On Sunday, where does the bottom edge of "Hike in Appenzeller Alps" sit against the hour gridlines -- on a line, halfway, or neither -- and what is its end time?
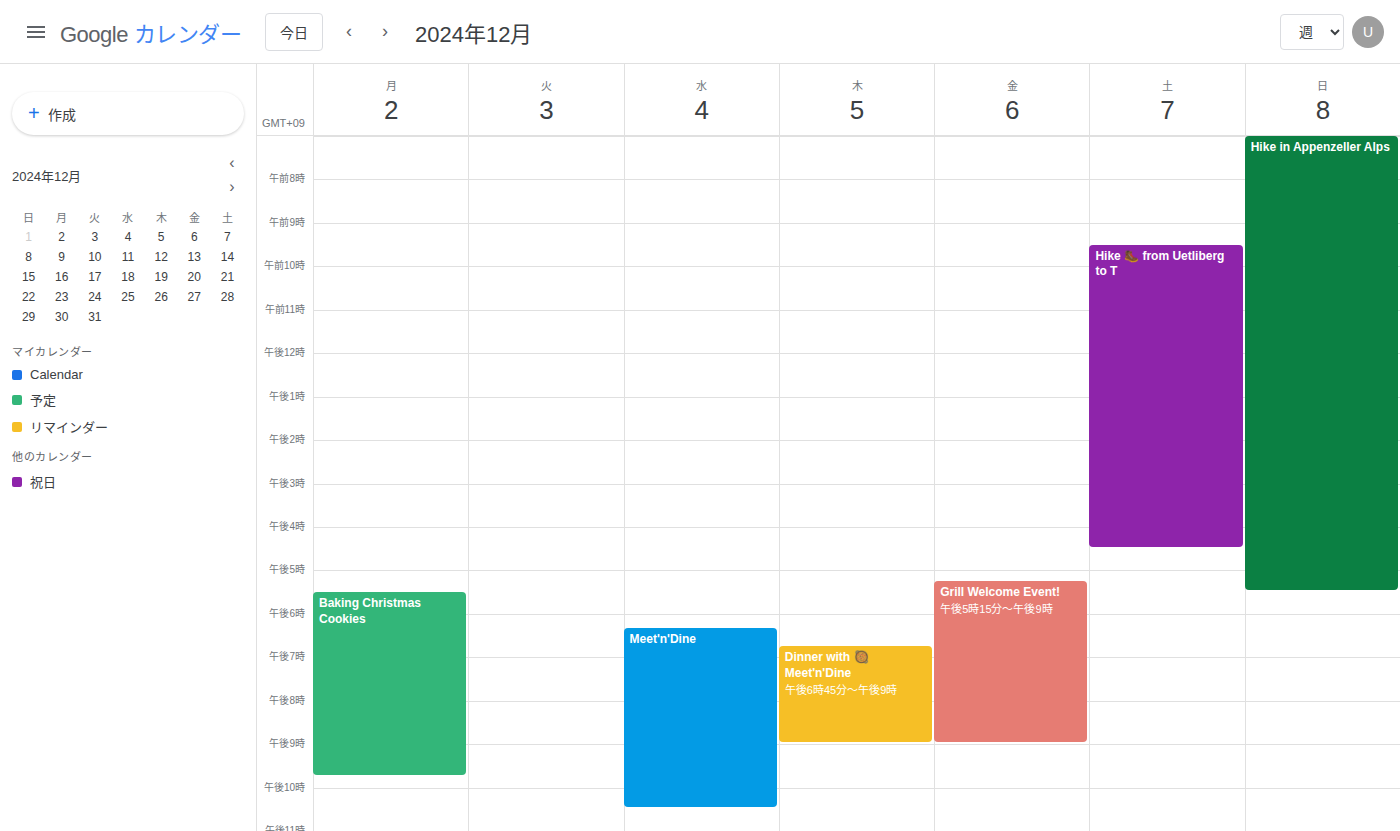
17:30 -- halfway between the 17:00 and 18:00 lines.